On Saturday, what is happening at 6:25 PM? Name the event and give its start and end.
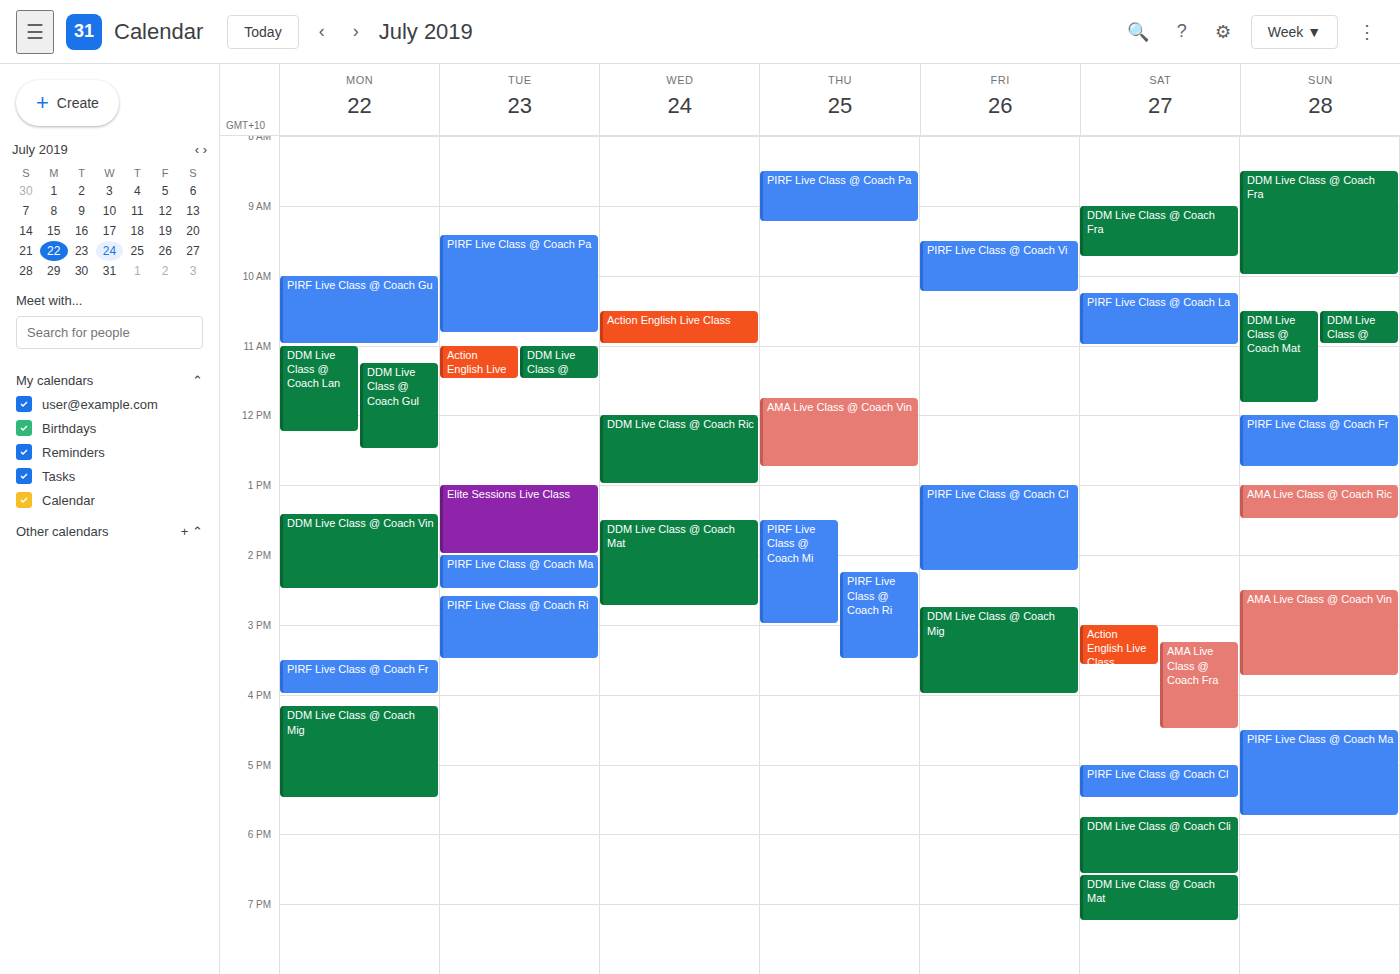
"DDM Live Class @ Coach Cli", 5:45 PM to 6:35 PM